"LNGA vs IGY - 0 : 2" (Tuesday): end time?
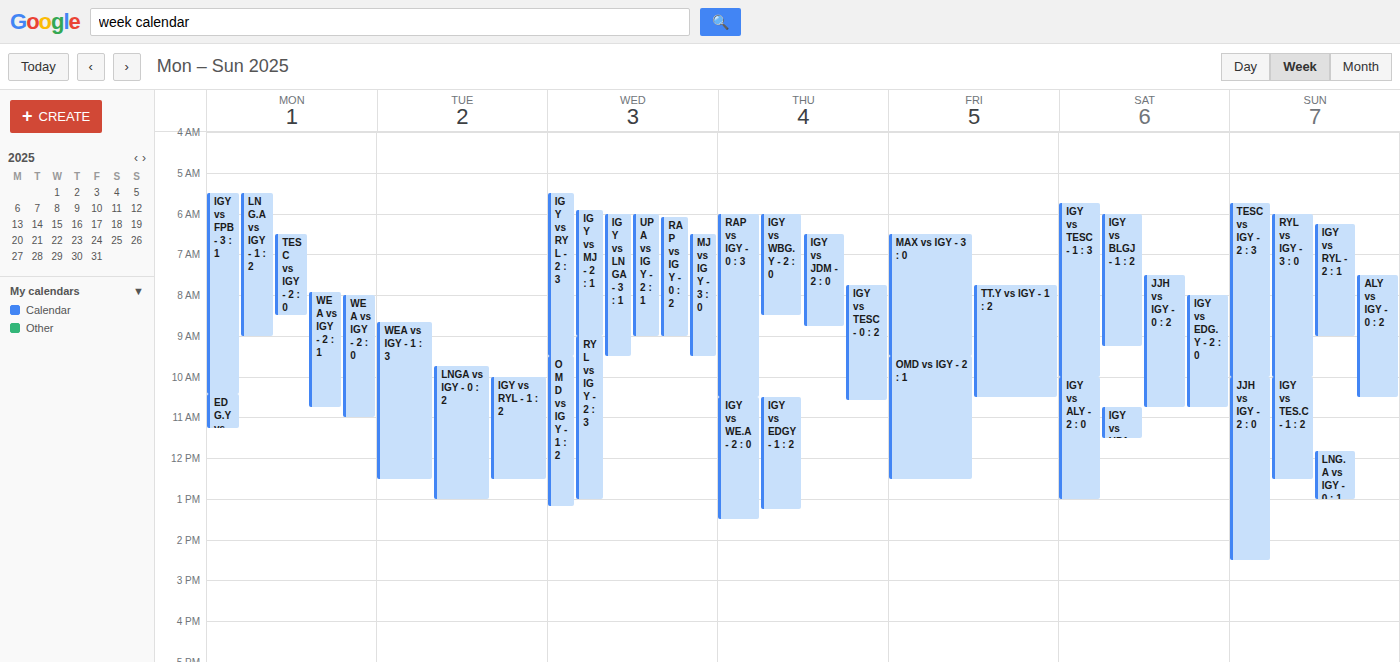
13:00